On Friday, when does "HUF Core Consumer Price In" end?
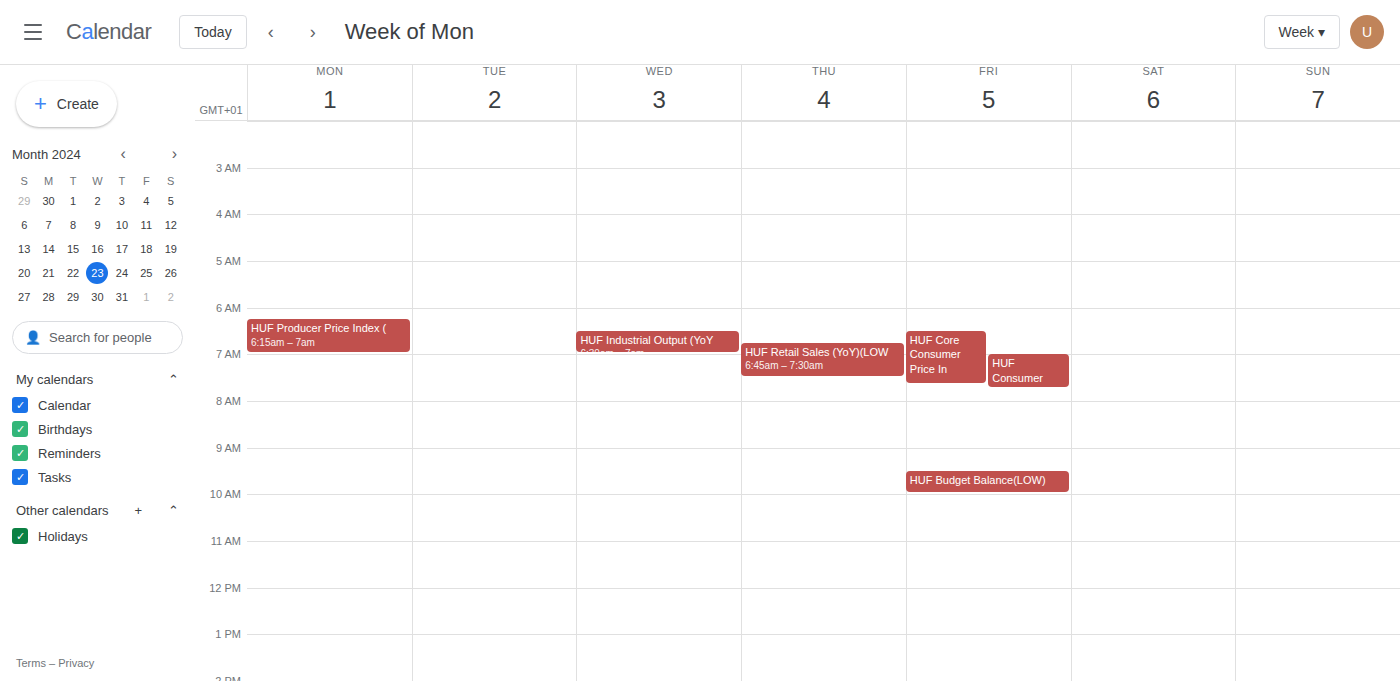
7:40 AM